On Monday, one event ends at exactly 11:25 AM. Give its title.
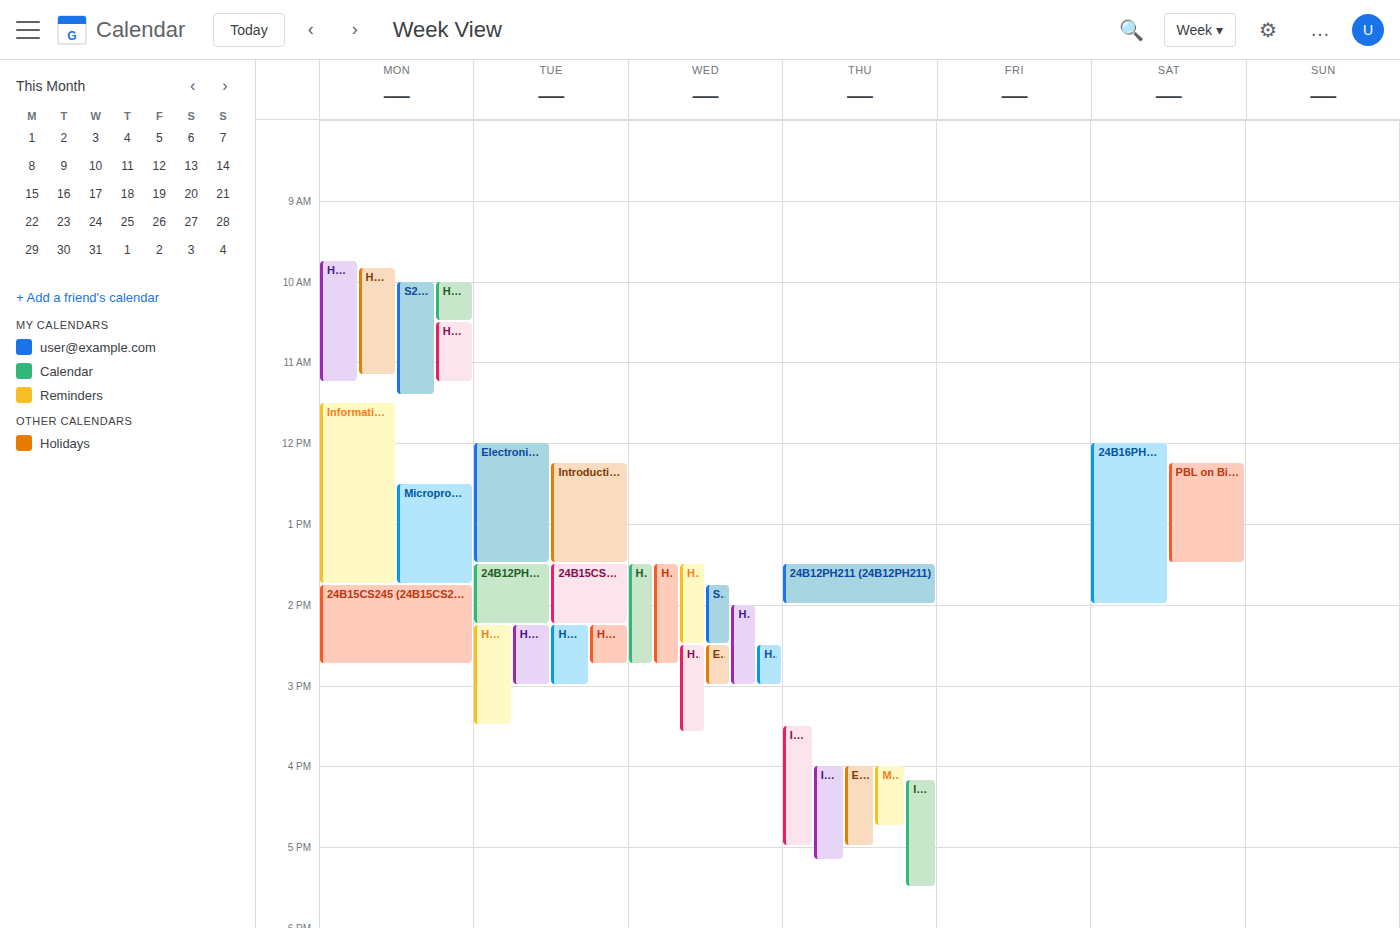
"S211 ( S211)"